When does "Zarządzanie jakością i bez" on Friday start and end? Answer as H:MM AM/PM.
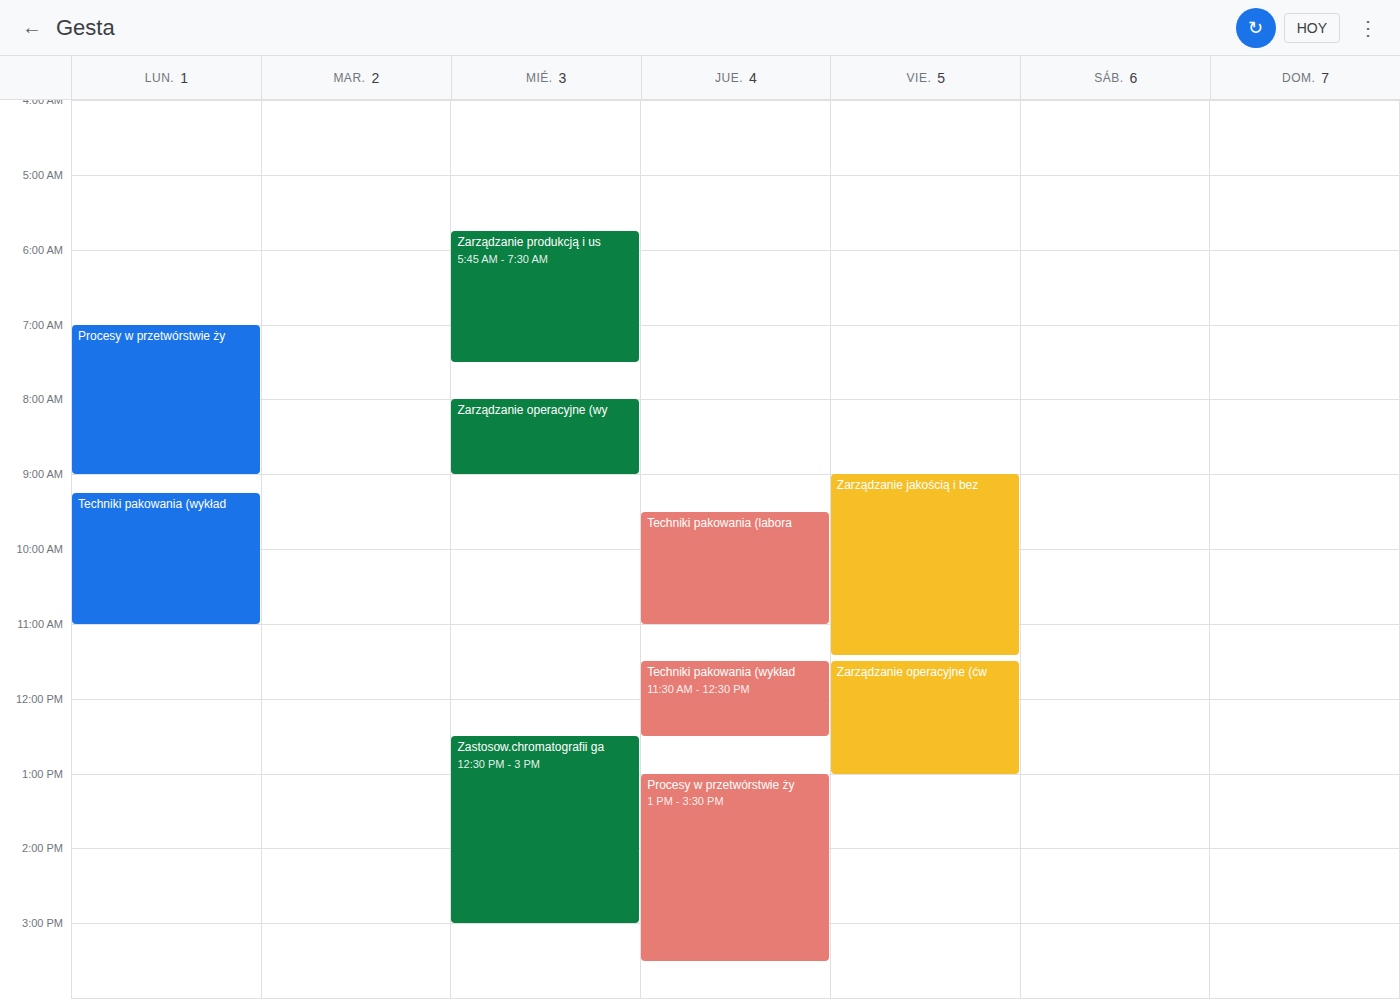
9:00 AM to 11:25 AM